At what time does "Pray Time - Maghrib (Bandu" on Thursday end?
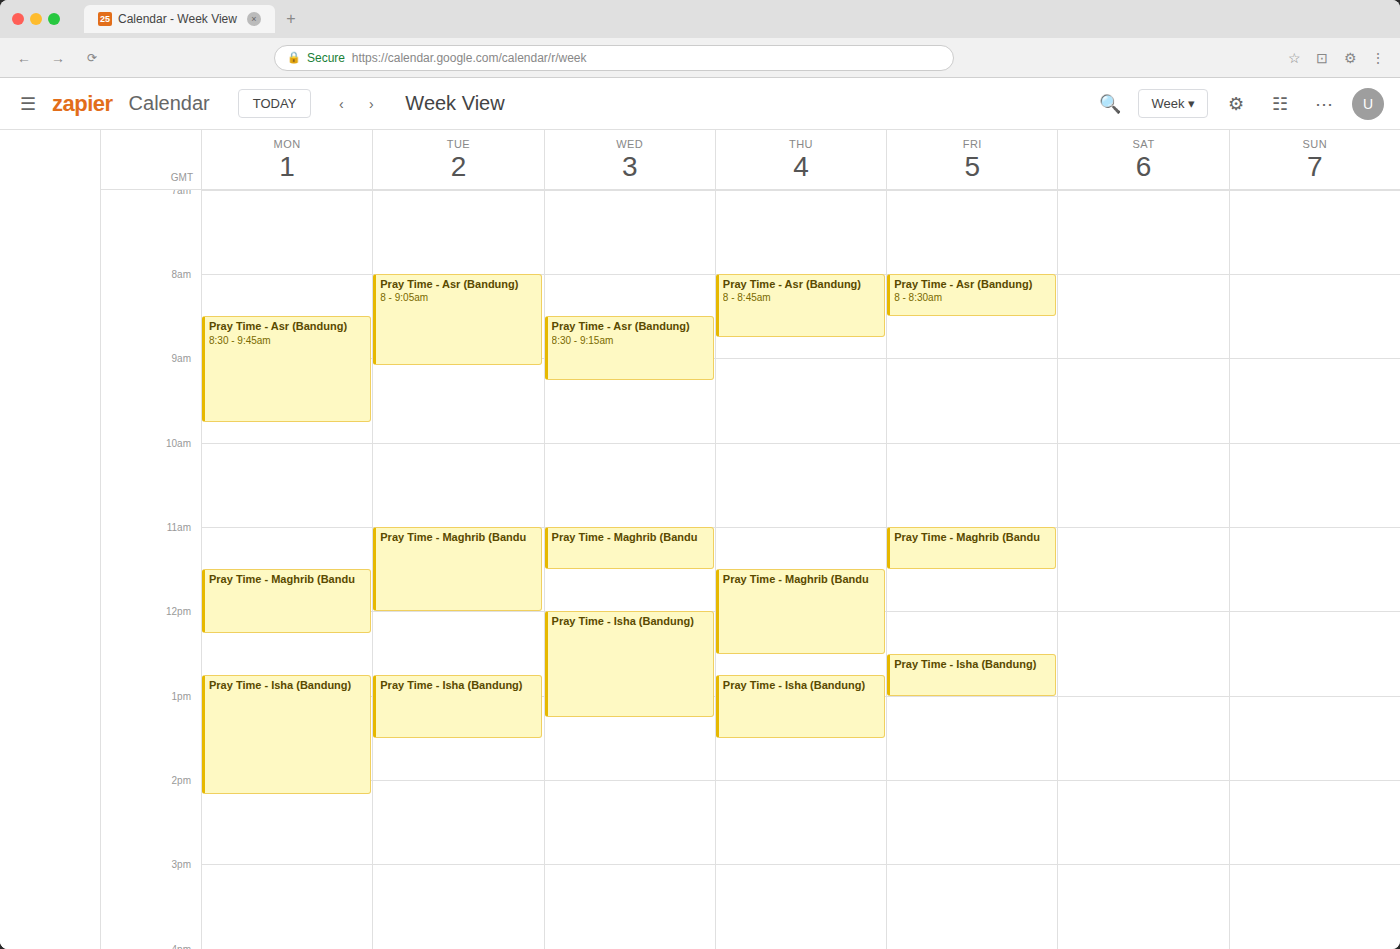
12:30 PM